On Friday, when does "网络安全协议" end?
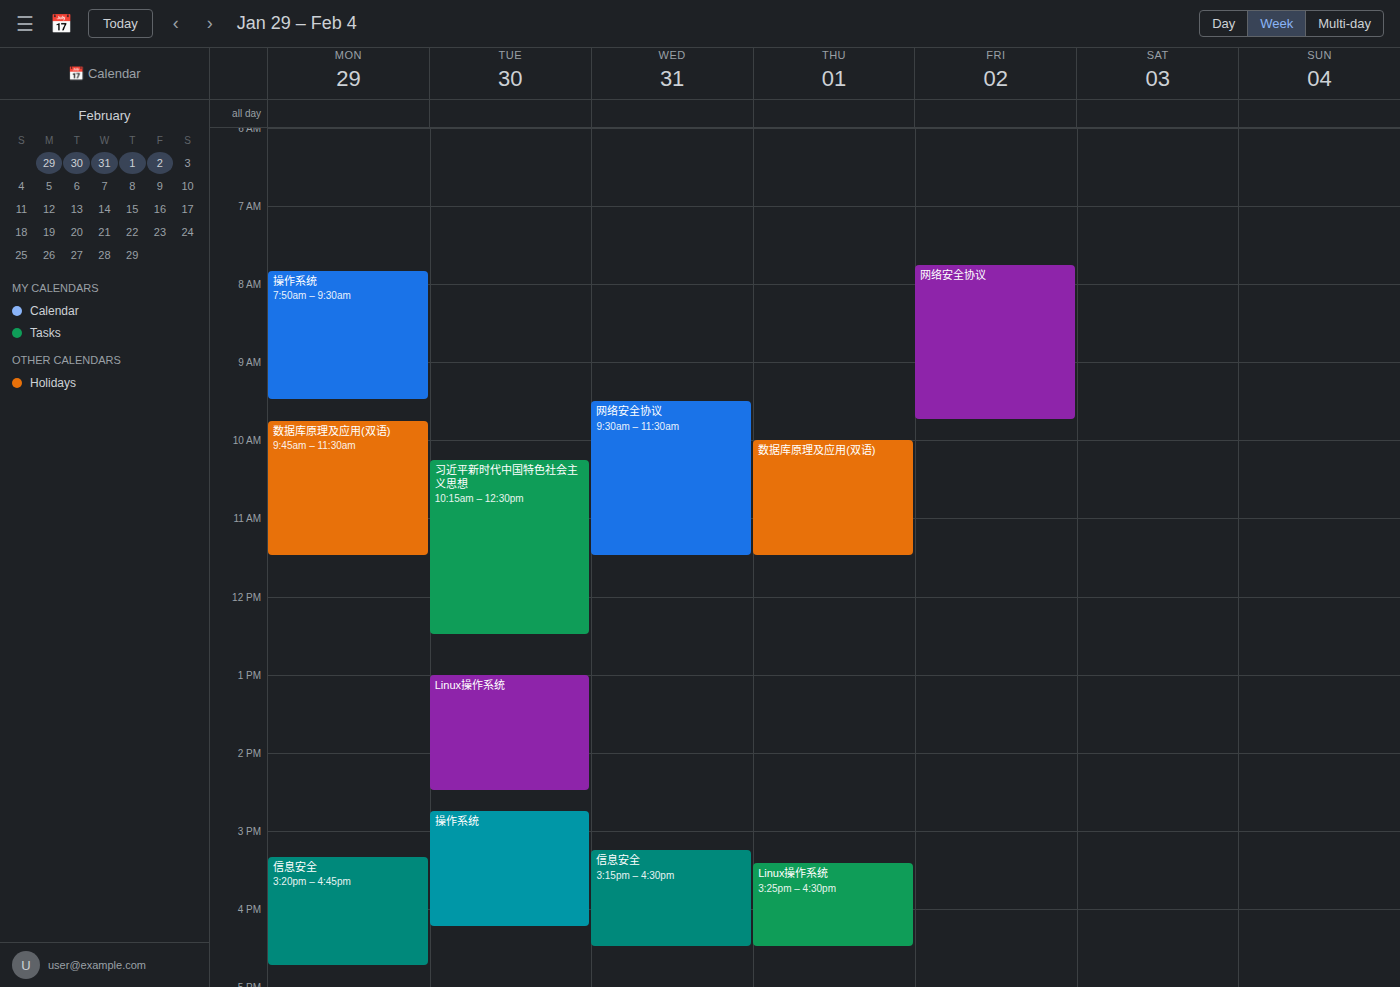
9:45 AM